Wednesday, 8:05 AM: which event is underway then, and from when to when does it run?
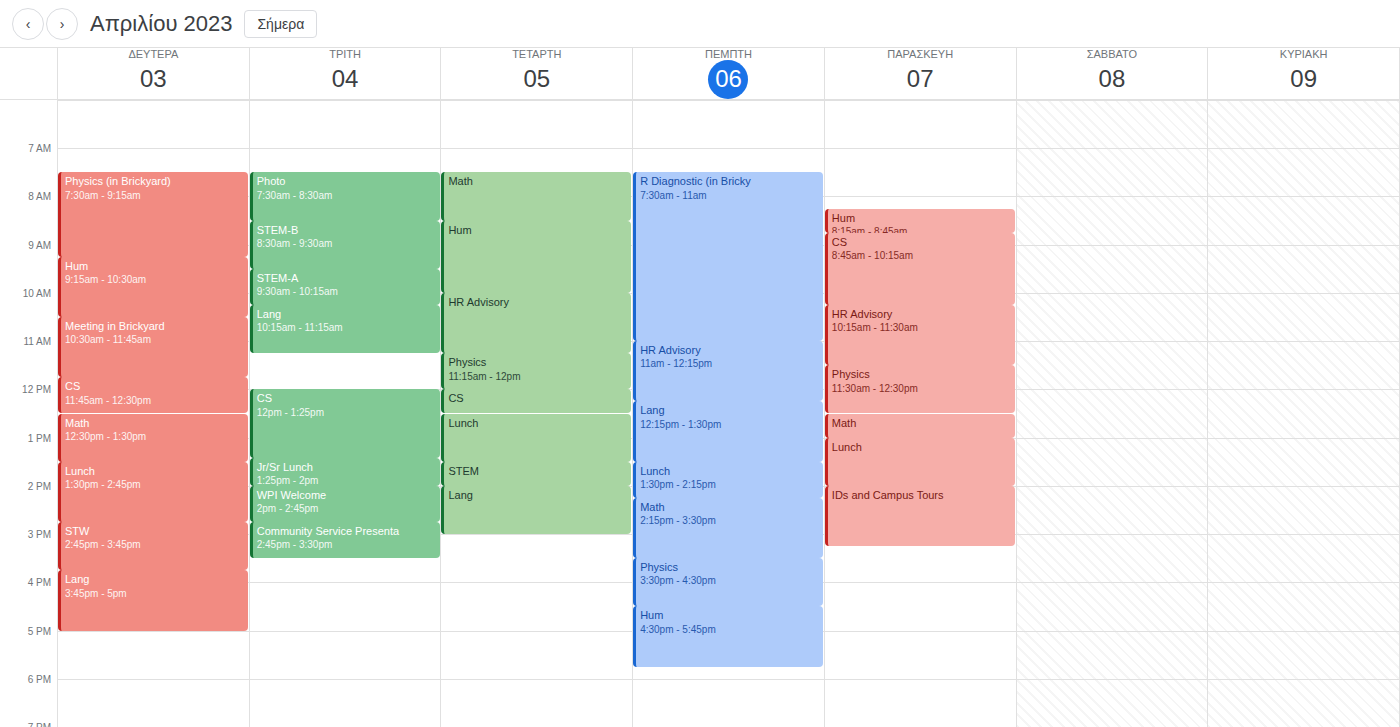
"Math", 7:30 AM to 8:30 AM